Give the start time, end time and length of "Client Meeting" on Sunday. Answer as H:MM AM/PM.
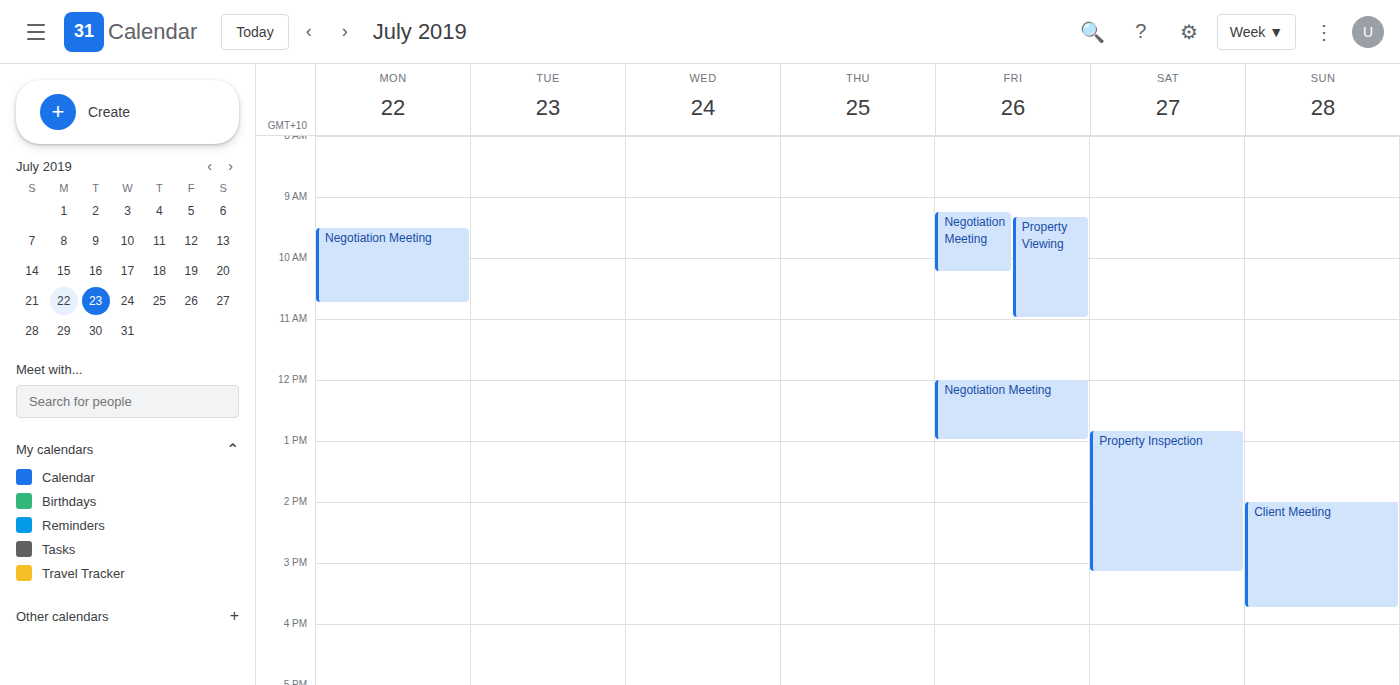
2:00 PM to 3:45 PM, 1 hour 45 minutes